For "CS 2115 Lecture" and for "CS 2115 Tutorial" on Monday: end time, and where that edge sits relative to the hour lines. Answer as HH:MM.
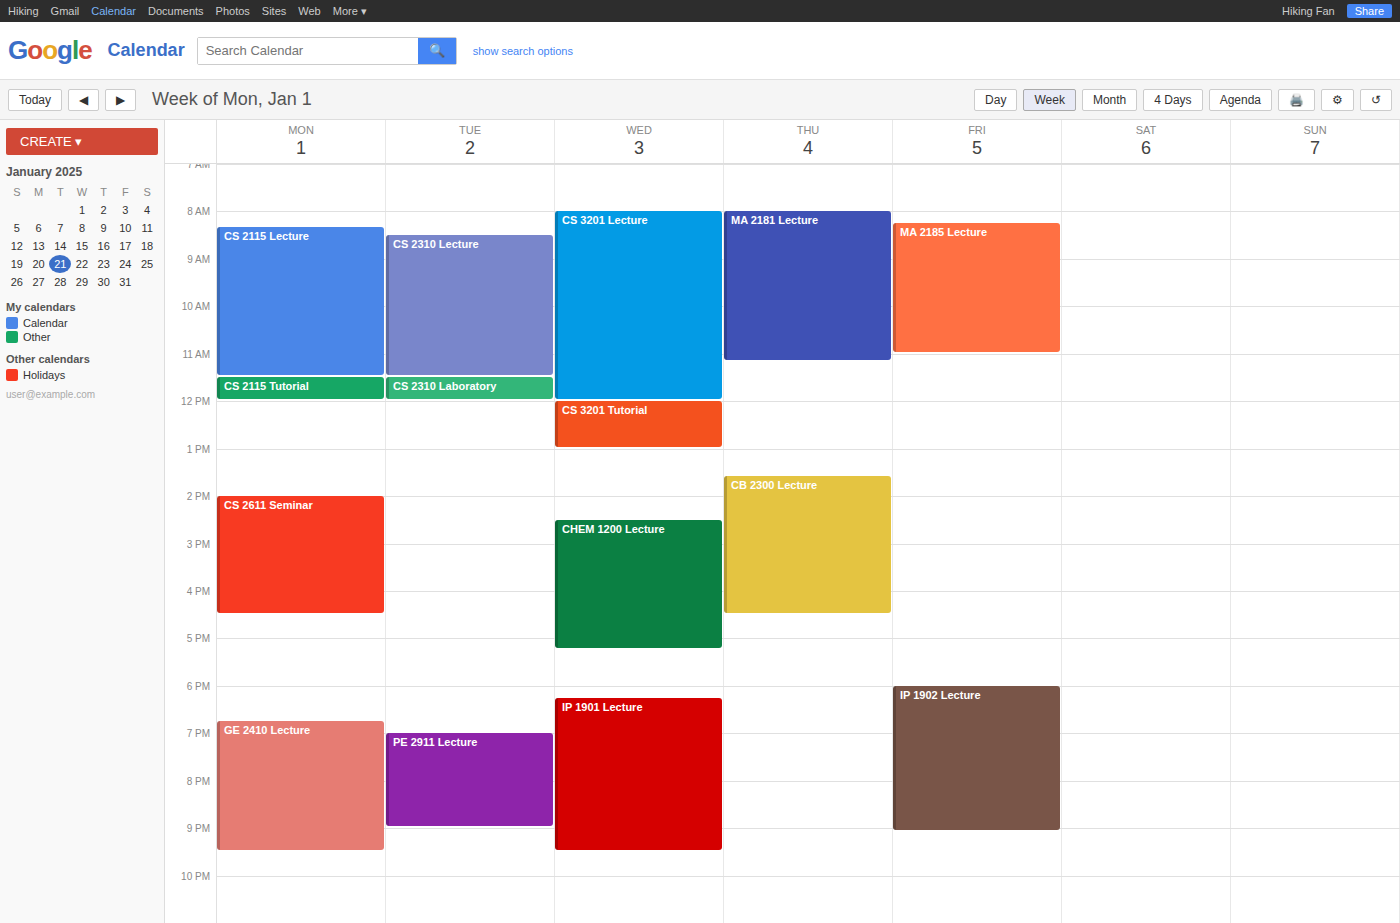
"CS 2115 Lecture": 11:30, halfway between the 11:00 and 12:00 lines. "CS 2115 Tutorial": 12:00, exactly on the 12:00 line.